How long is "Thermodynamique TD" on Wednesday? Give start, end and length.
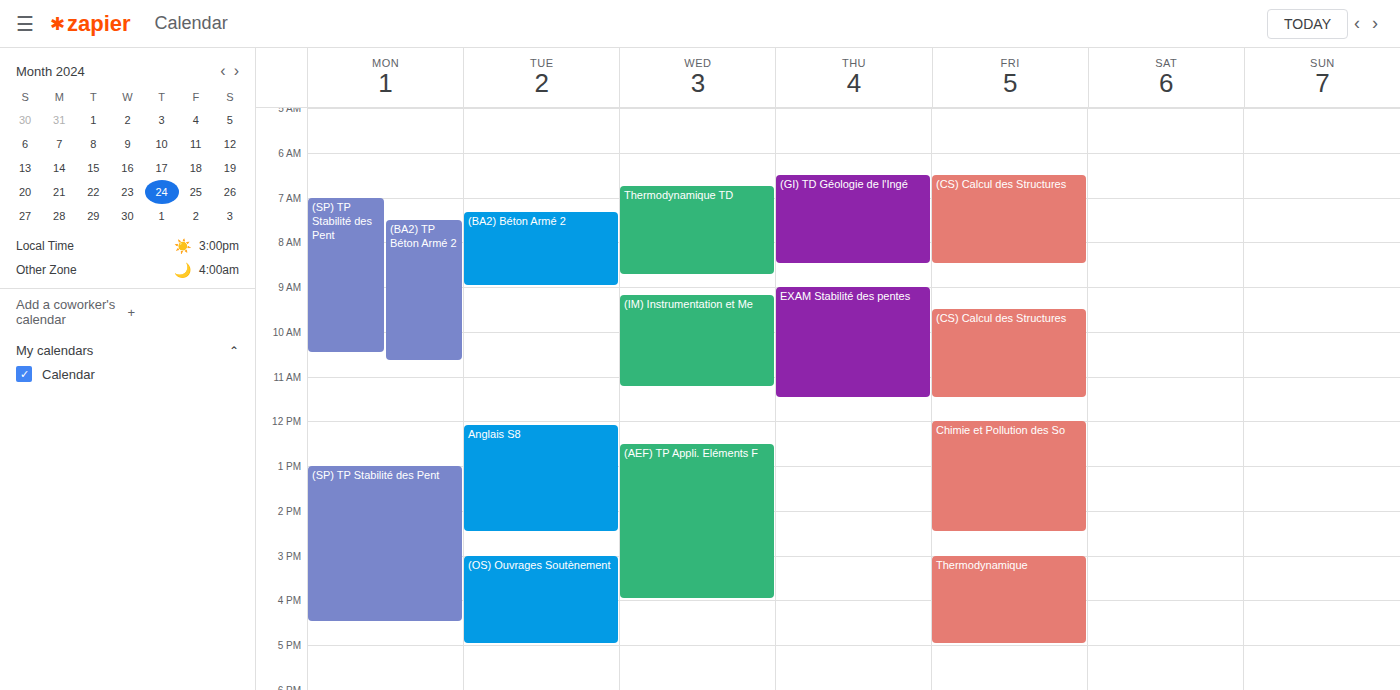
6:45 AM to 8:45 AM, 2 hours